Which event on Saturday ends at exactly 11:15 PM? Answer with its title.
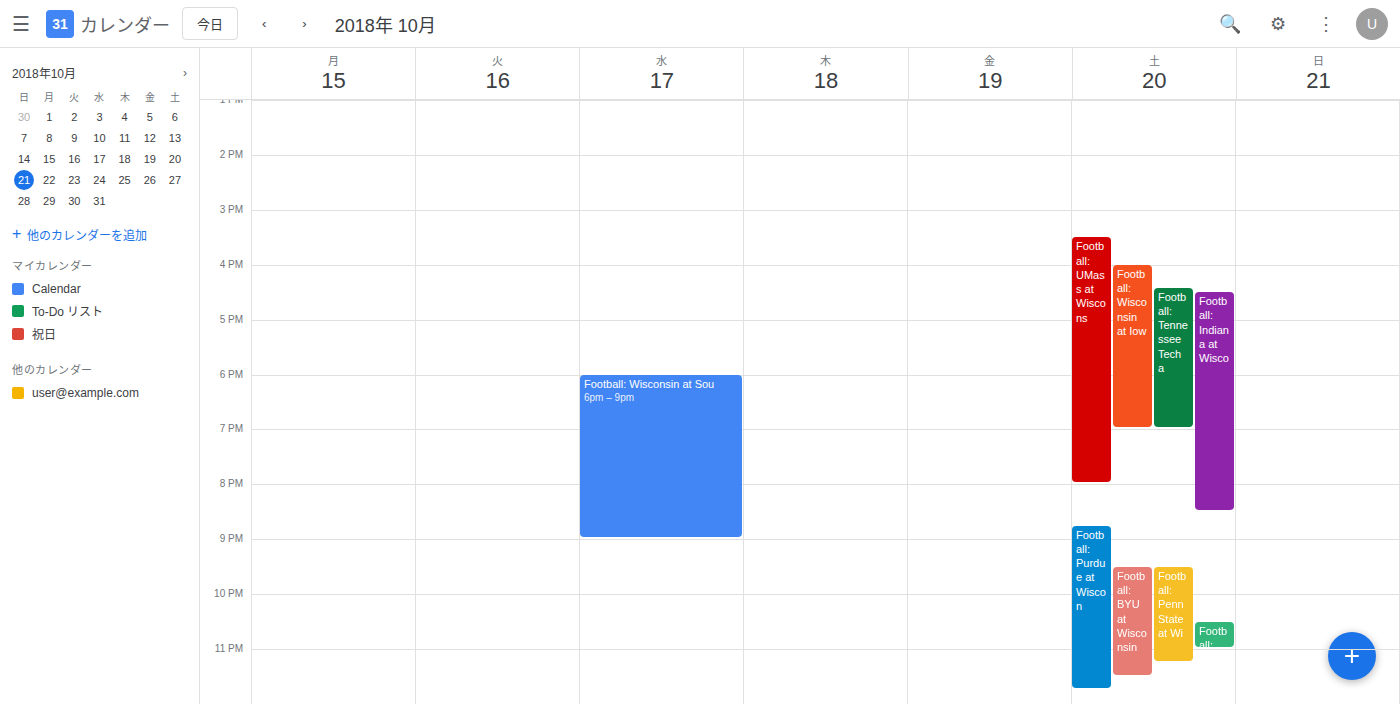
"Football: Penn State at Wi"